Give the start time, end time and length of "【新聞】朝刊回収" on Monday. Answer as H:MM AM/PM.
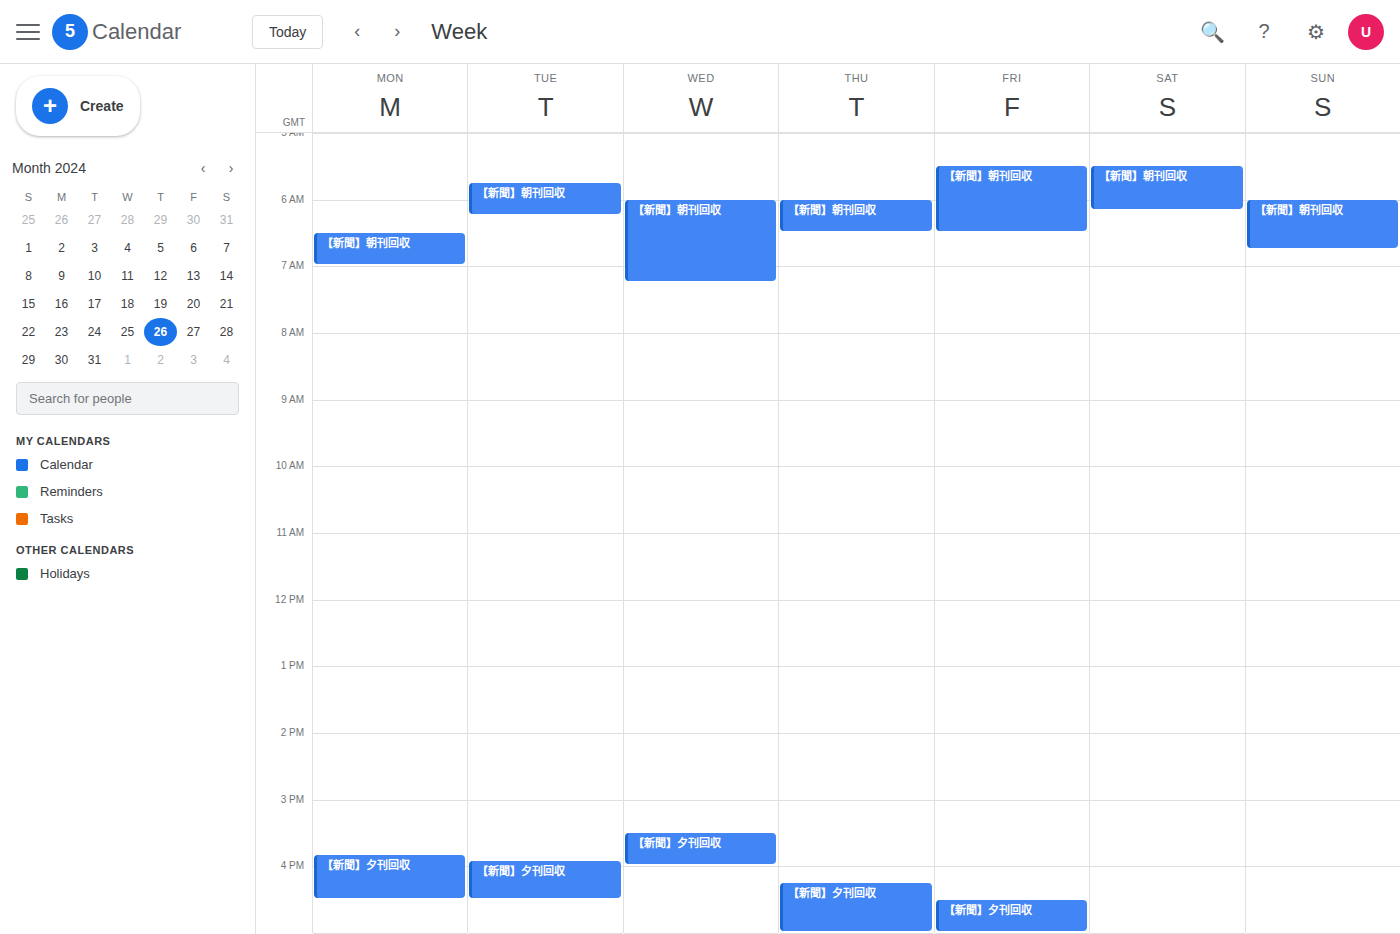
6:30 AM to 7:00 AM, 30 minutes